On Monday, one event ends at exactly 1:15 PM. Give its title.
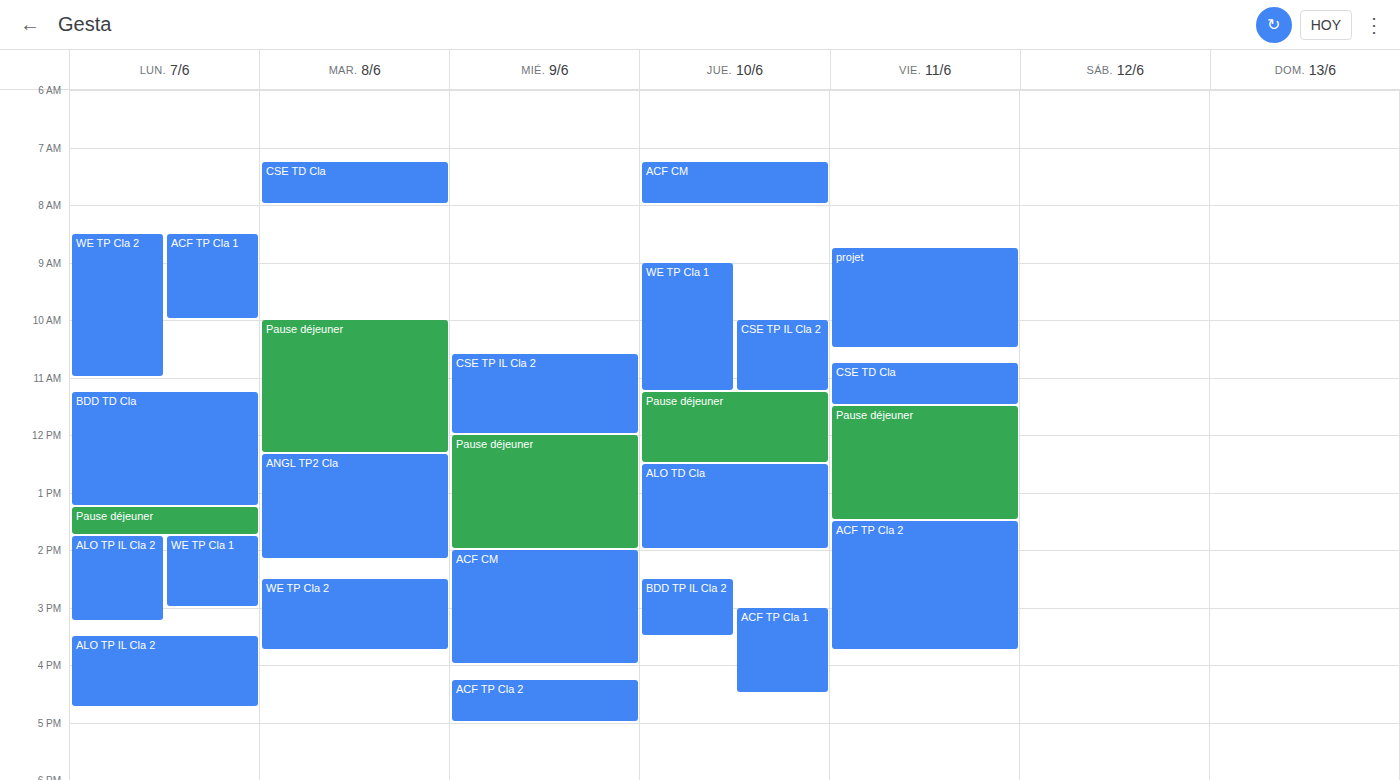
"BDD TD Cla"